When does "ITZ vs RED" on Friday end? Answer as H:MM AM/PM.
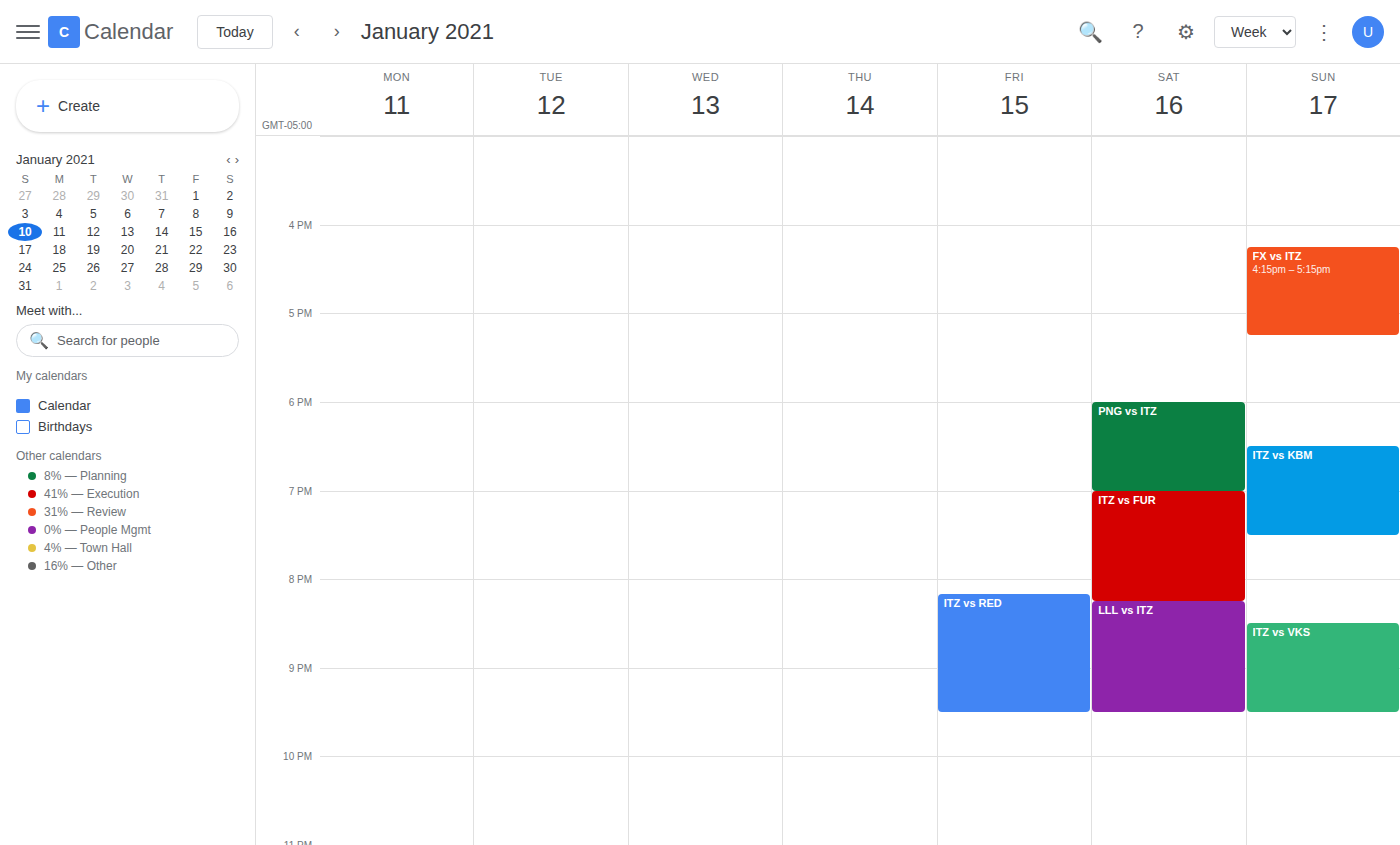
9:30 PM